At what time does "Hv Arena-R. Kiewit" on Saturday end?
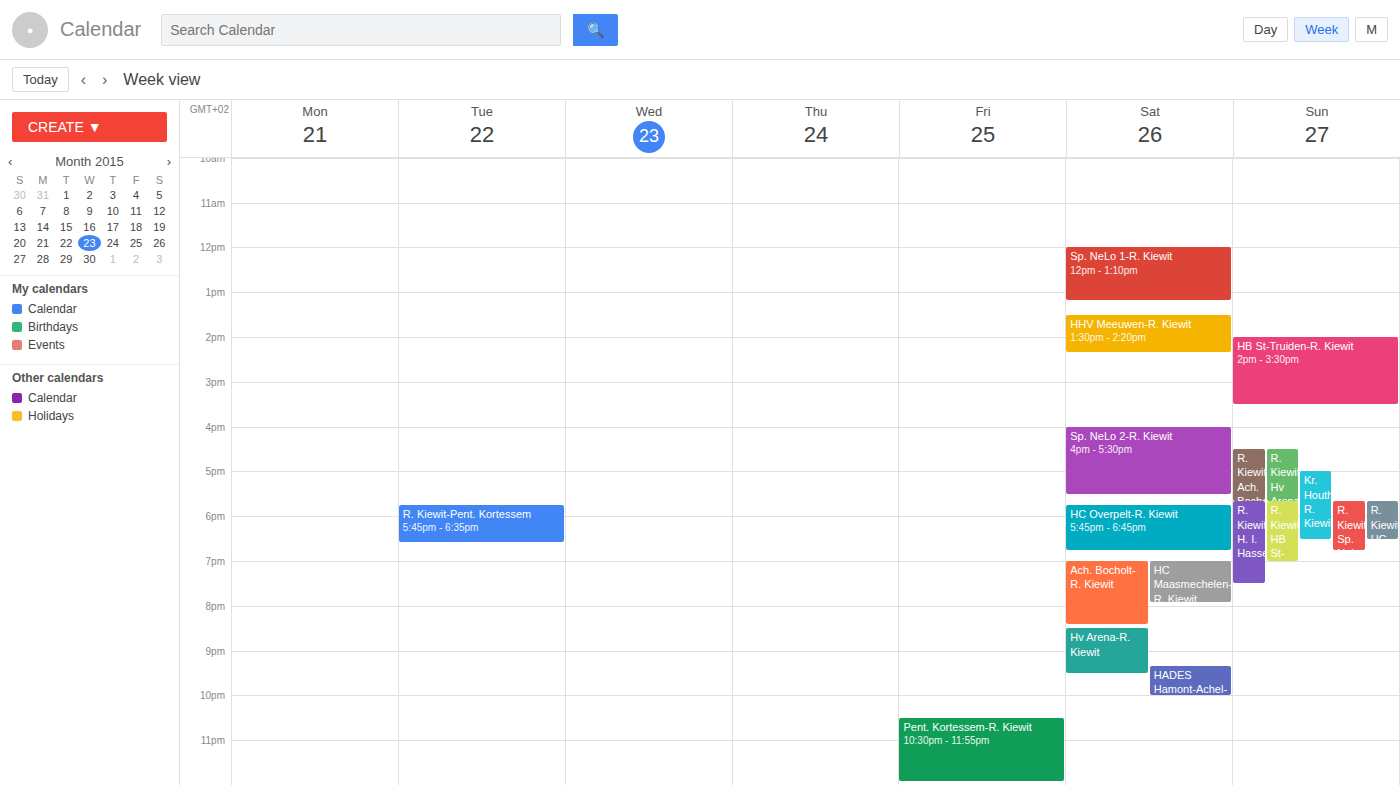
9:30 PM